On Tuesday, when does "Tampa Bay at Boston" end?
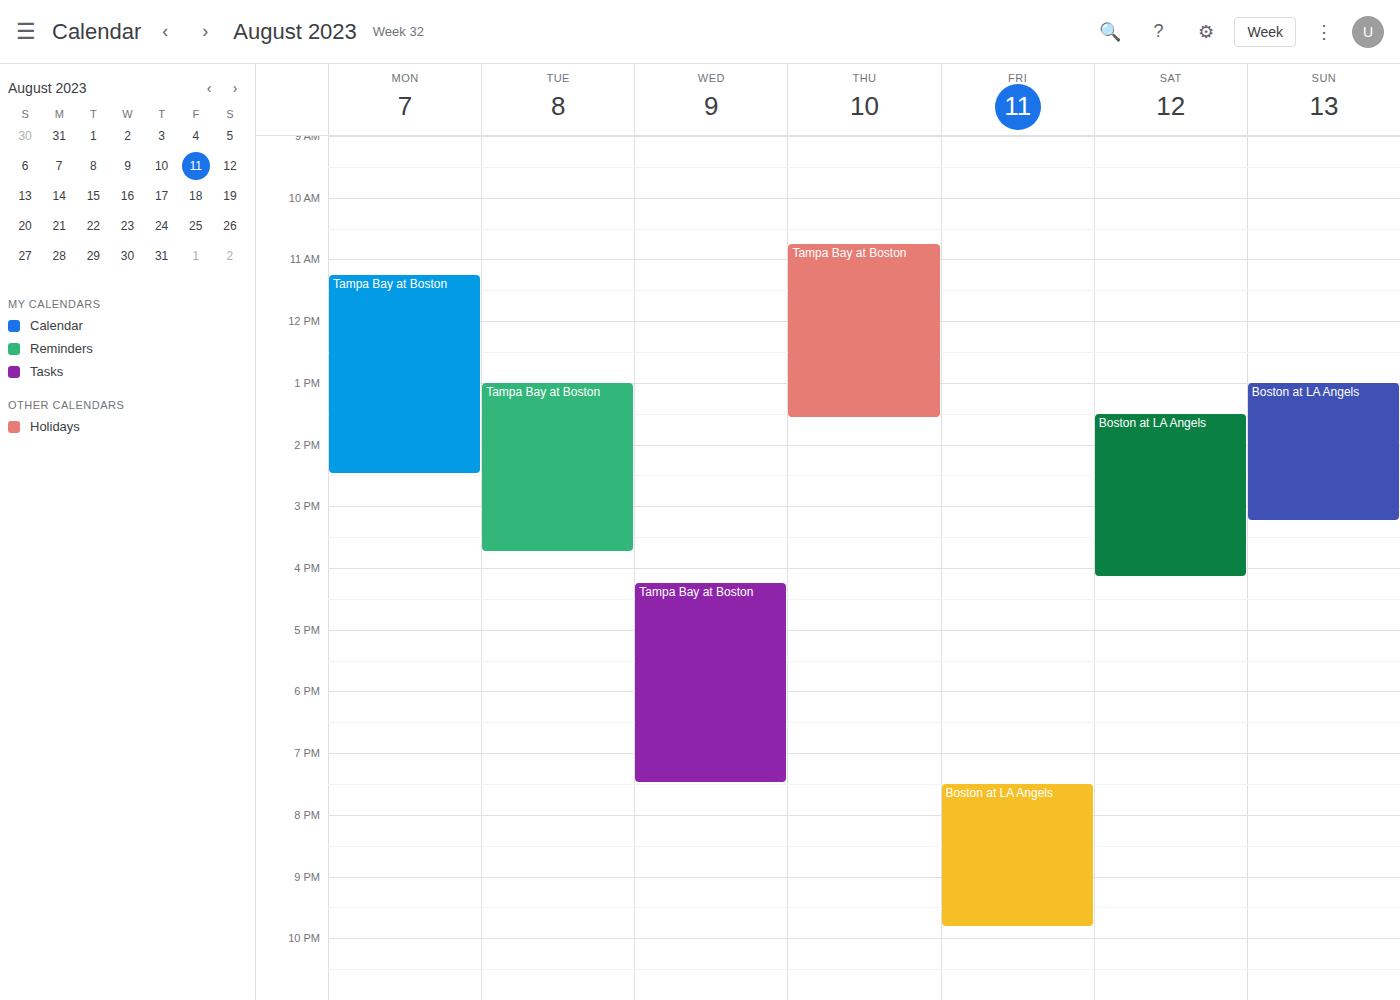
3:45 PM